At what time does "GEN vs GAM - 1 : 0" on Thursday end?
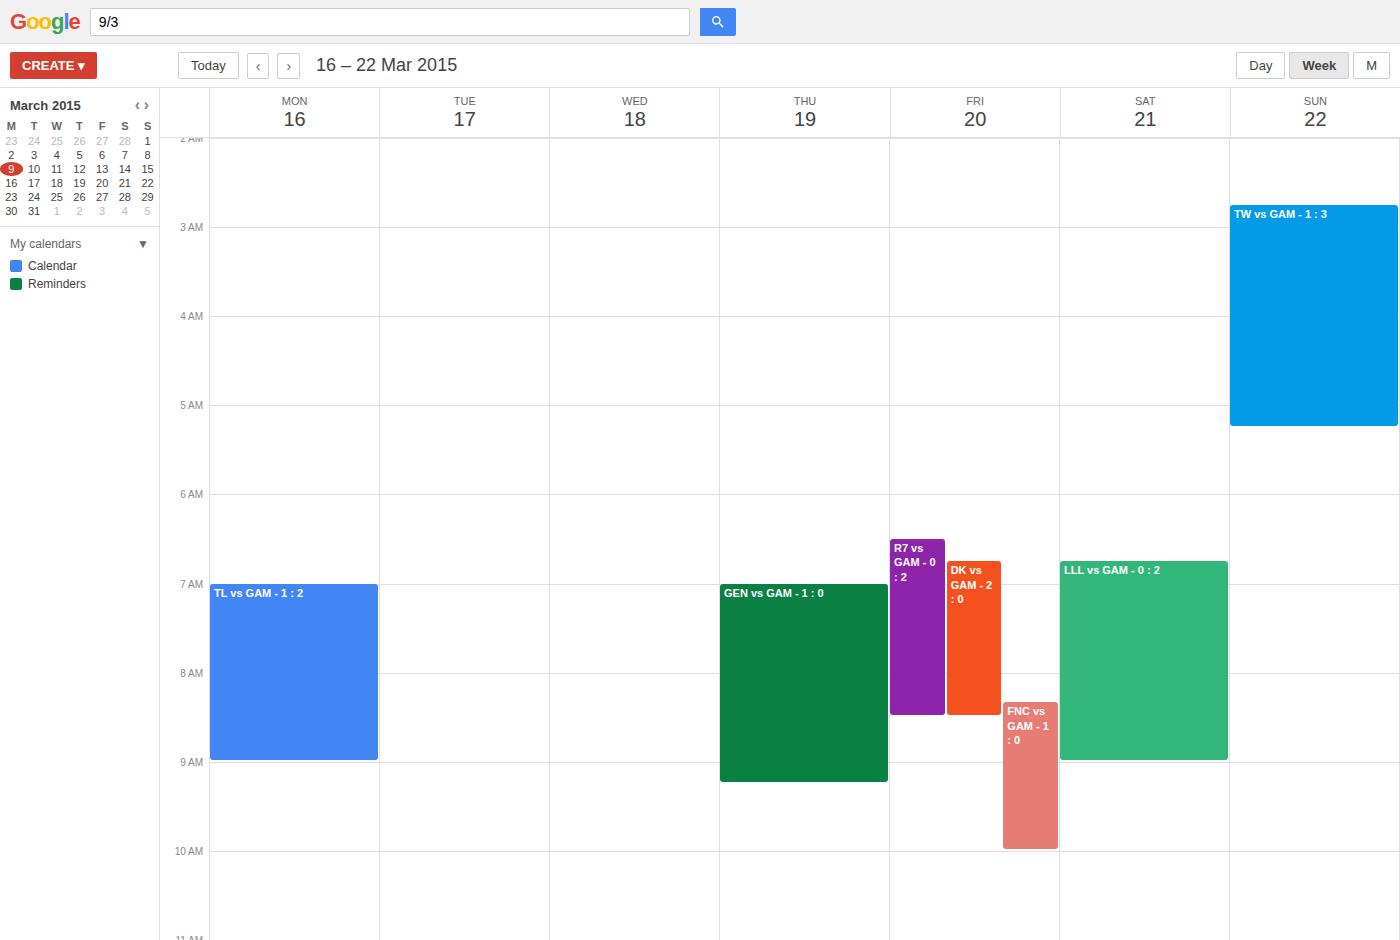
09:15